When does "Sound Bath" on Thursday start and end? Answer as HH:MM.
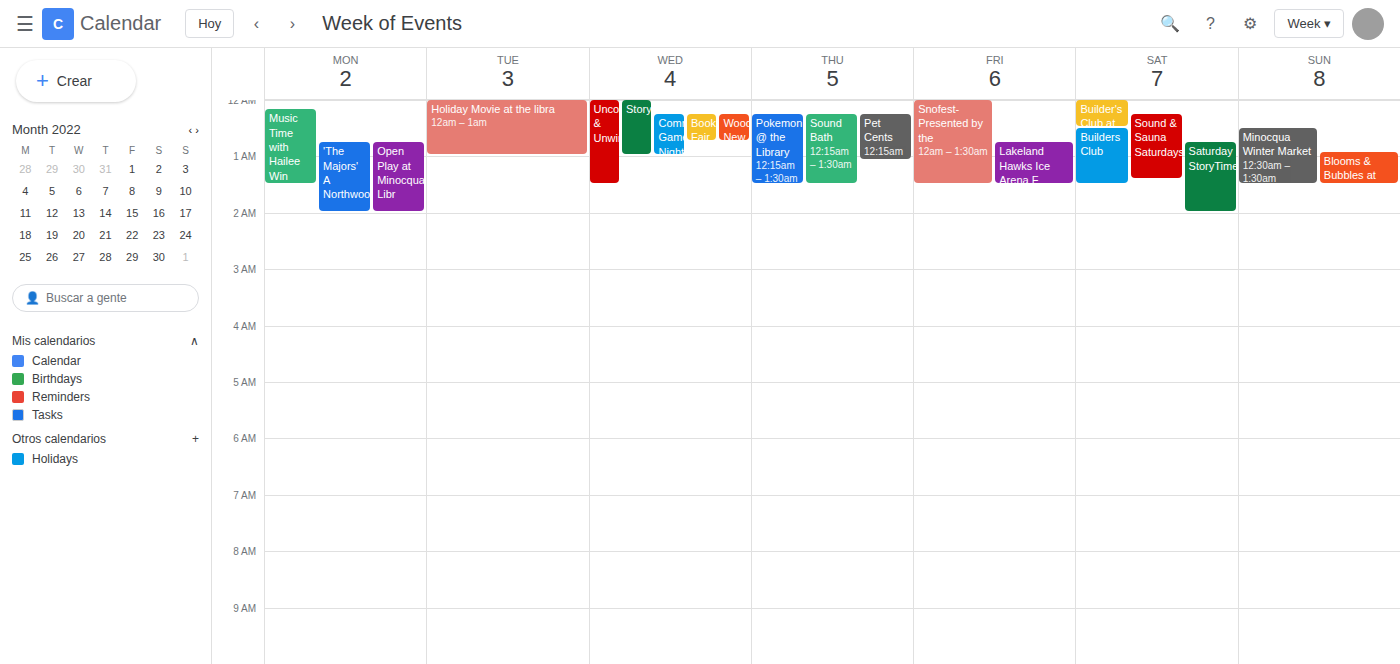
00:15 to 01:30